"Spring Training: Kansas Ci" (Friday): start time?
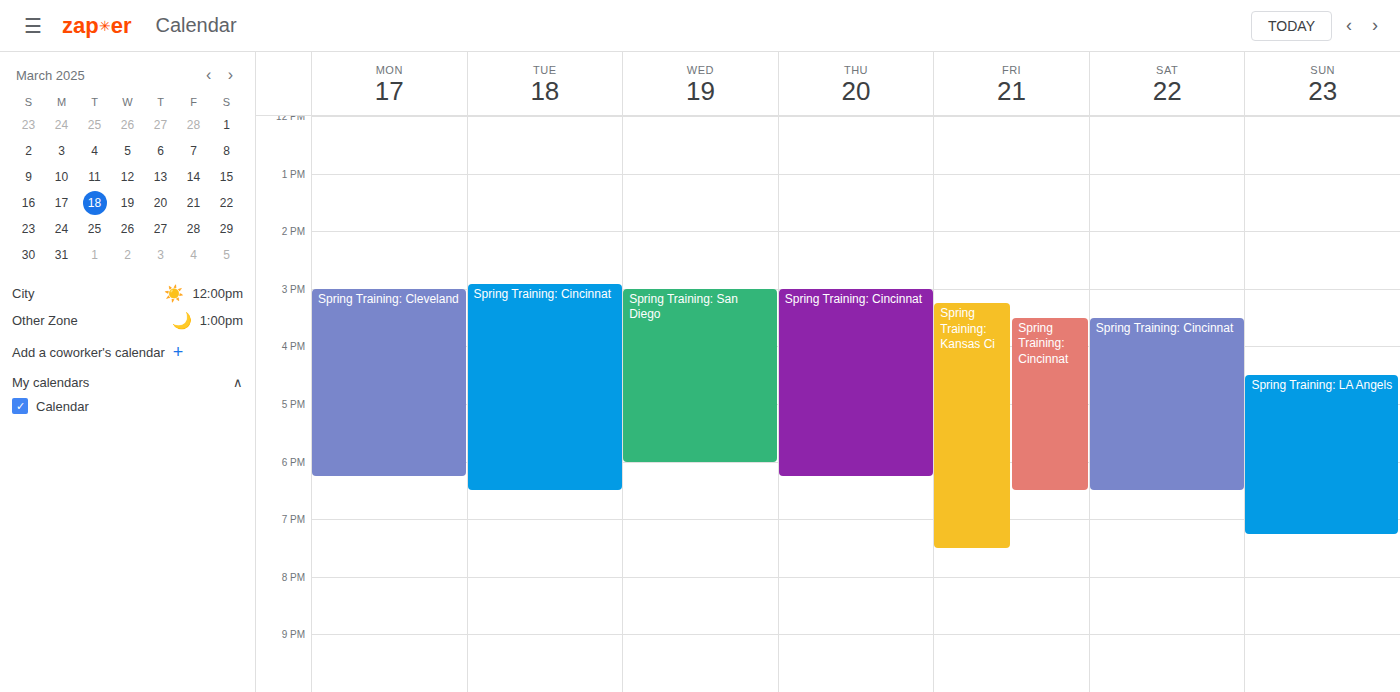
3:15 PM